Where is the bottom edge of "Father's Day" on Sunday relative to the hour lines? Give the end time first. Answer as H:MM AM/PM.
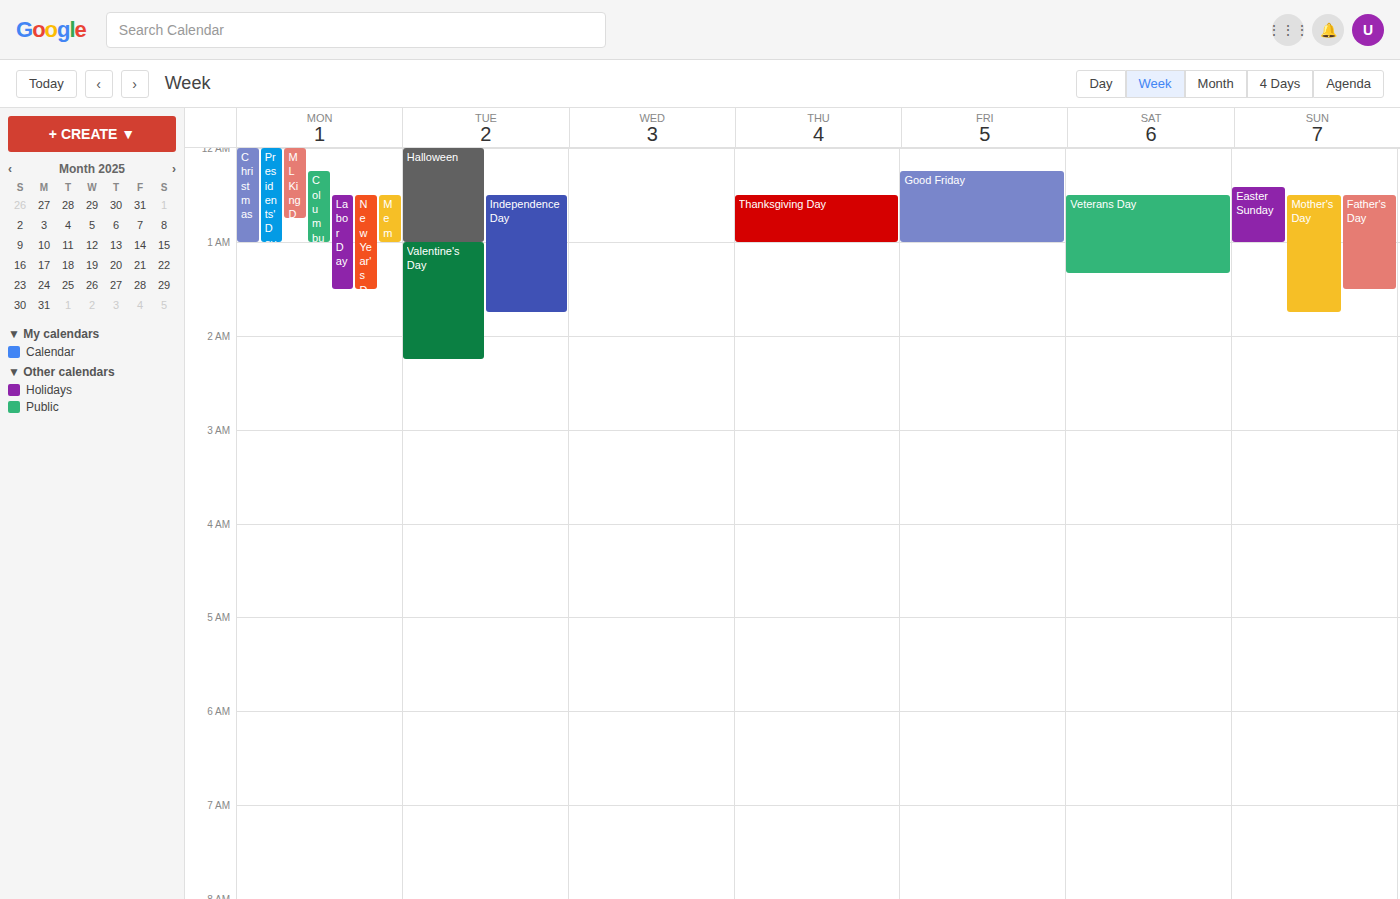
1:30 AM -- halfway between the 1 AM and 2 AM lines.